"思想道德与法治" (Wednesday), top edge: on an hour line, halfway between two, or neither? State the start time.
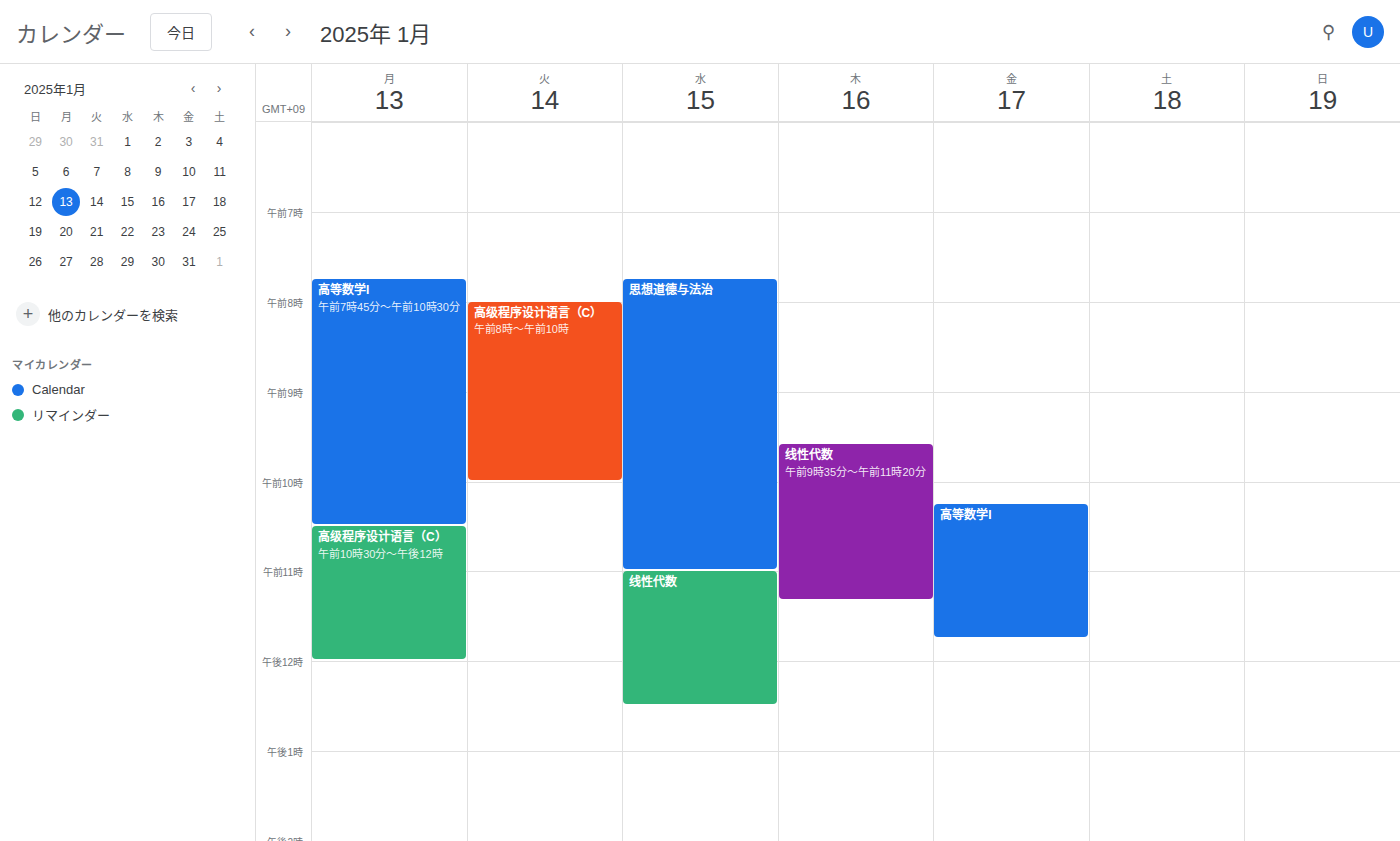
7:45 AM -- neither: three quarters of the way from the 7 AM line to the 8 AM line.